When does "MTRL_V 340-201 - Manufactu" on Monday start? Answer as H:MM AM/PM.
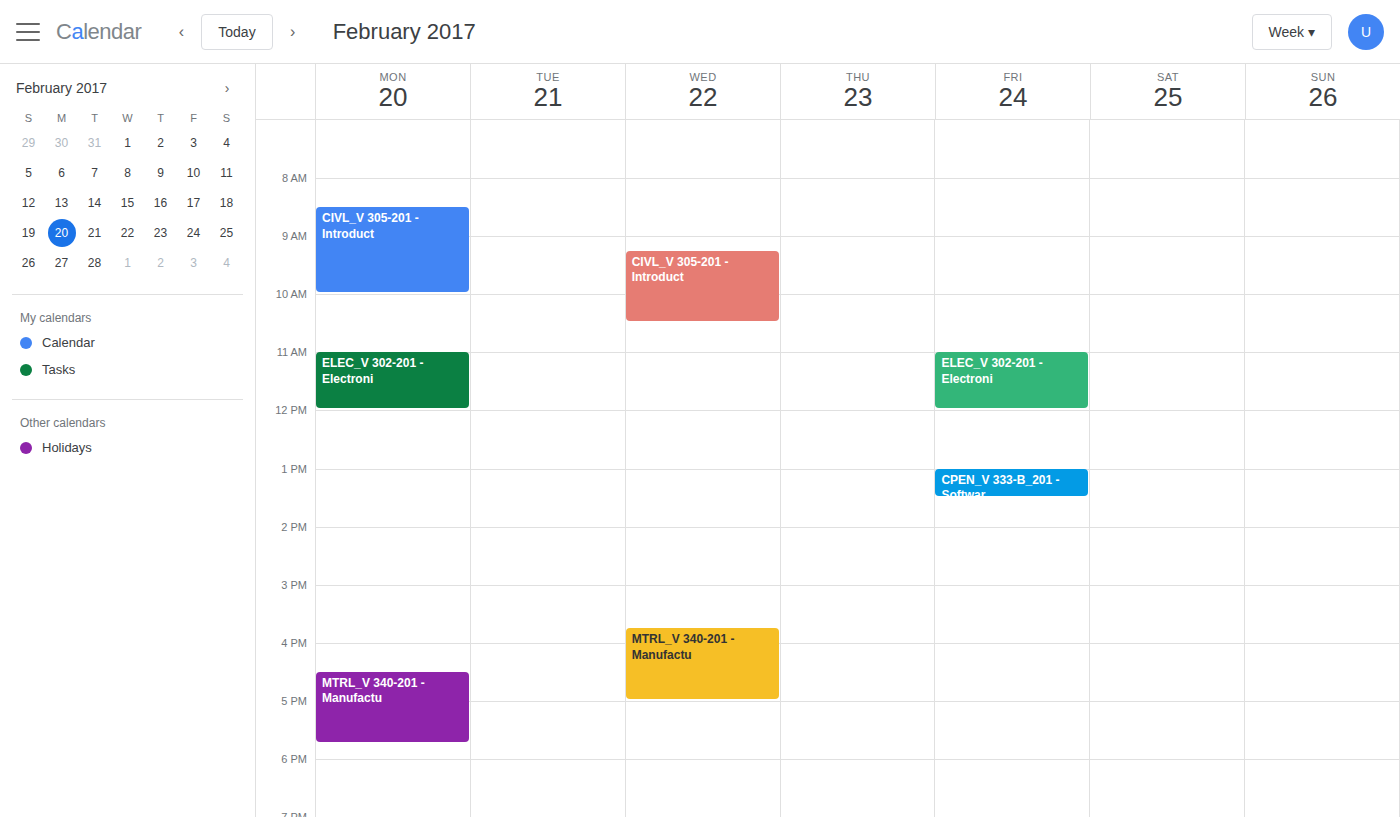
4:30 PM